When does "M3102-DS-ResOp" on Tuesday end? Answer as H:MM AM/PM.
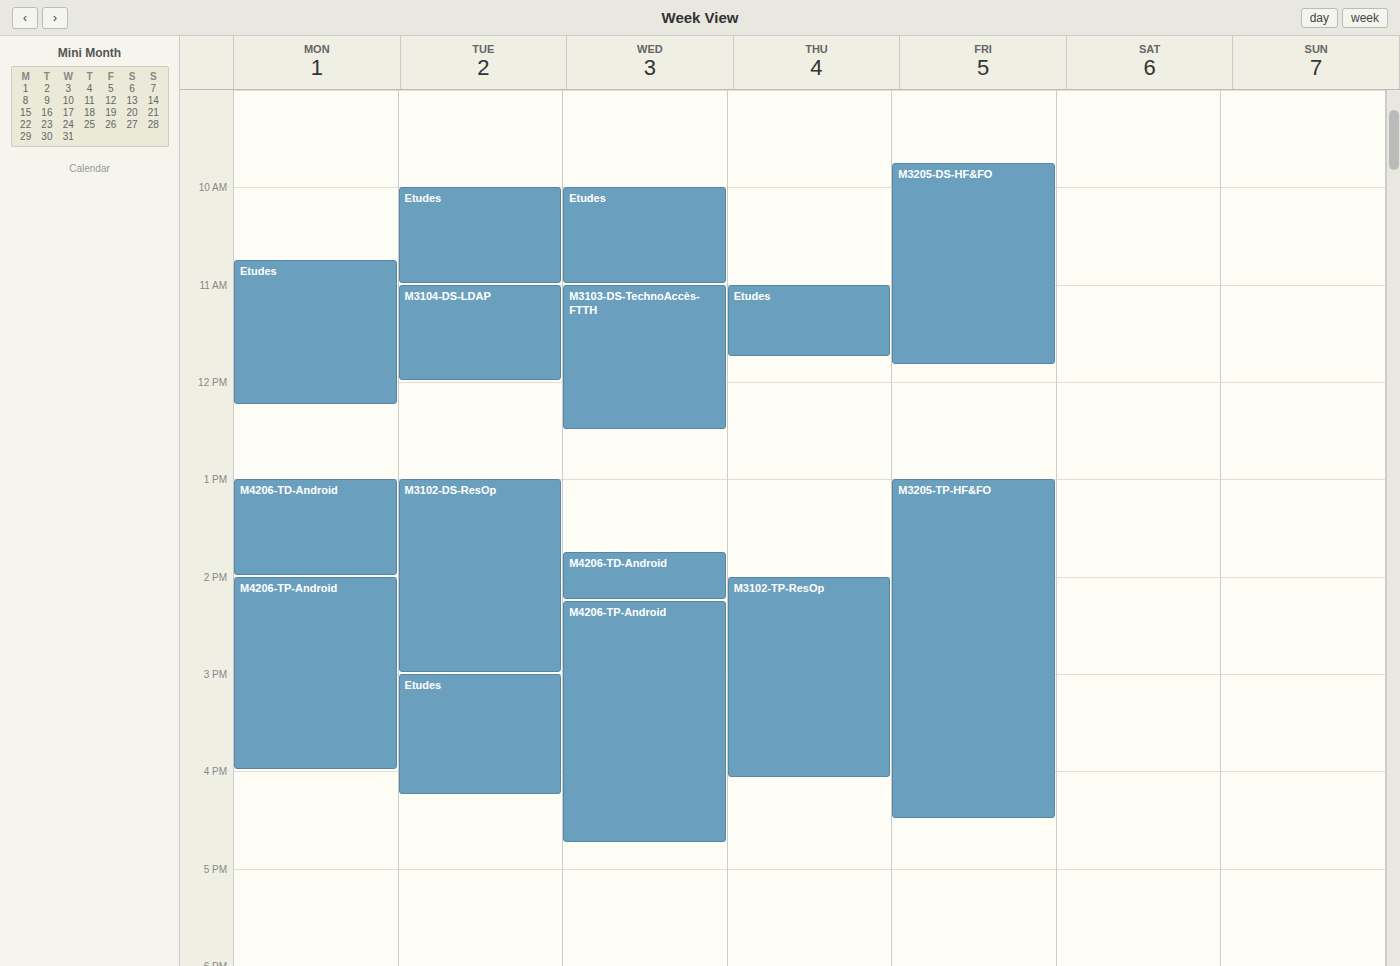
3:00 PM